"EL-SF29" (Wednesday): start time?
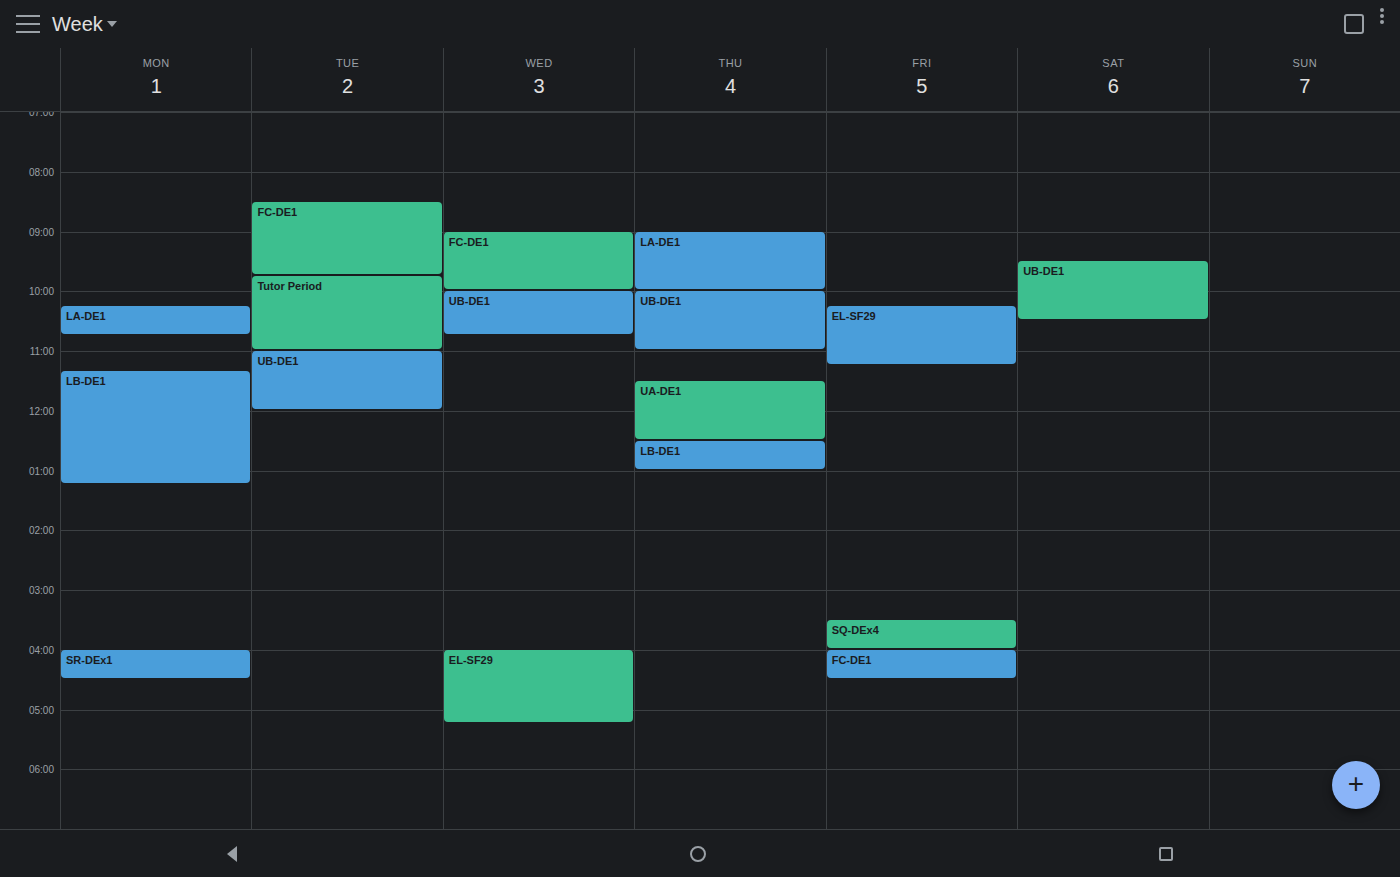
4:00 PM